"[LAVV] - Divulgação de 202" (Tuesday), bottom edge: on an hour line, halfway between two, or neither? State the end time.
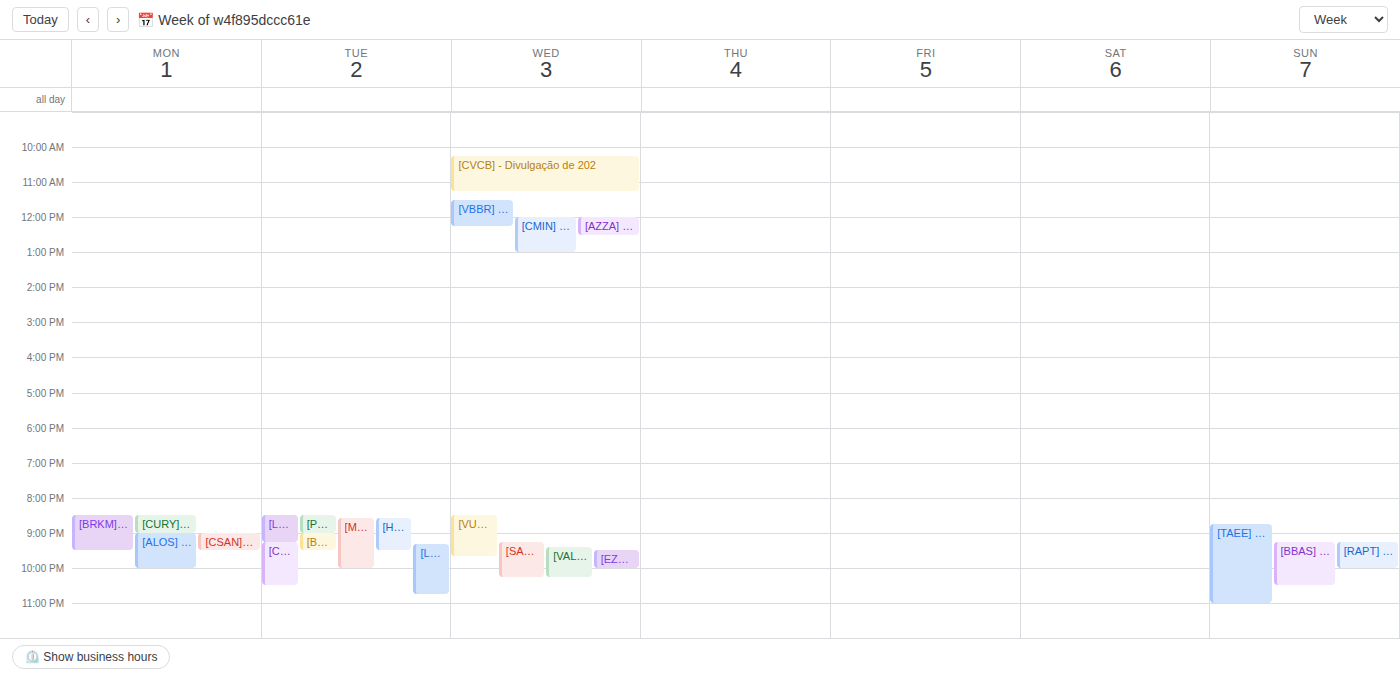
22:45 -- neither: three quarters of the way from the 22:00 line to the 23:00 line.